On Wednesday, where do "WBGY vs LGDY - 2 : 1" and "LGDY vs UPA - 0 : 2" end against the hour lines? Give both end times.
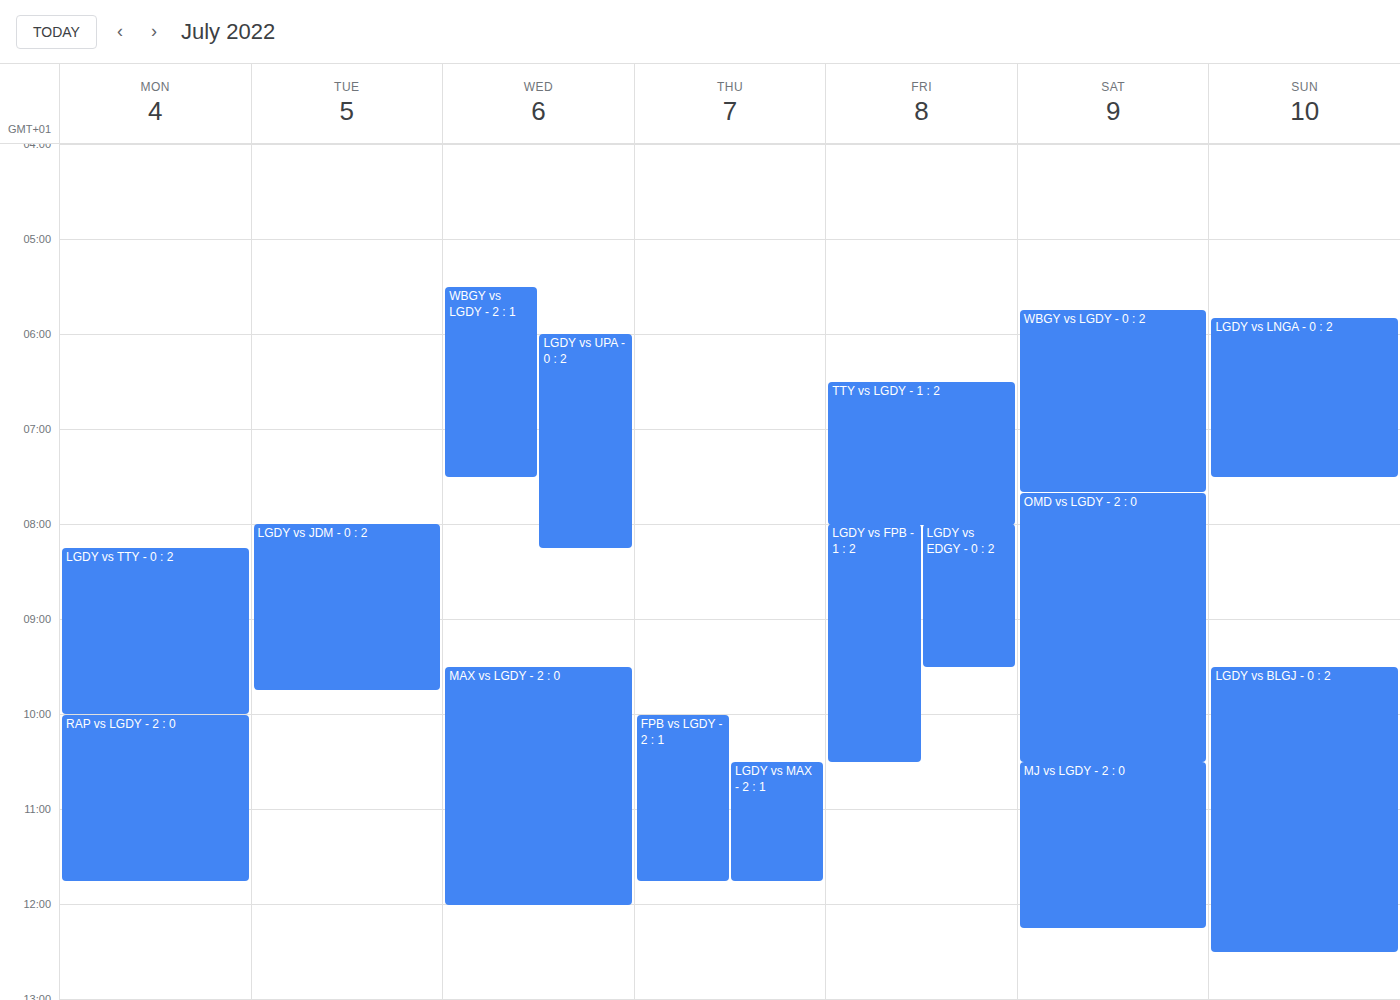
"WBGY vs LGDY - 2 : 1": 7:30 AM, halfway between the 7 AM and 8 AM lines. "LGDY vs UPA - 0 : 2": 8:15 AM, neither: a quarter of the way from the 8 AM line to the 9 AM line.